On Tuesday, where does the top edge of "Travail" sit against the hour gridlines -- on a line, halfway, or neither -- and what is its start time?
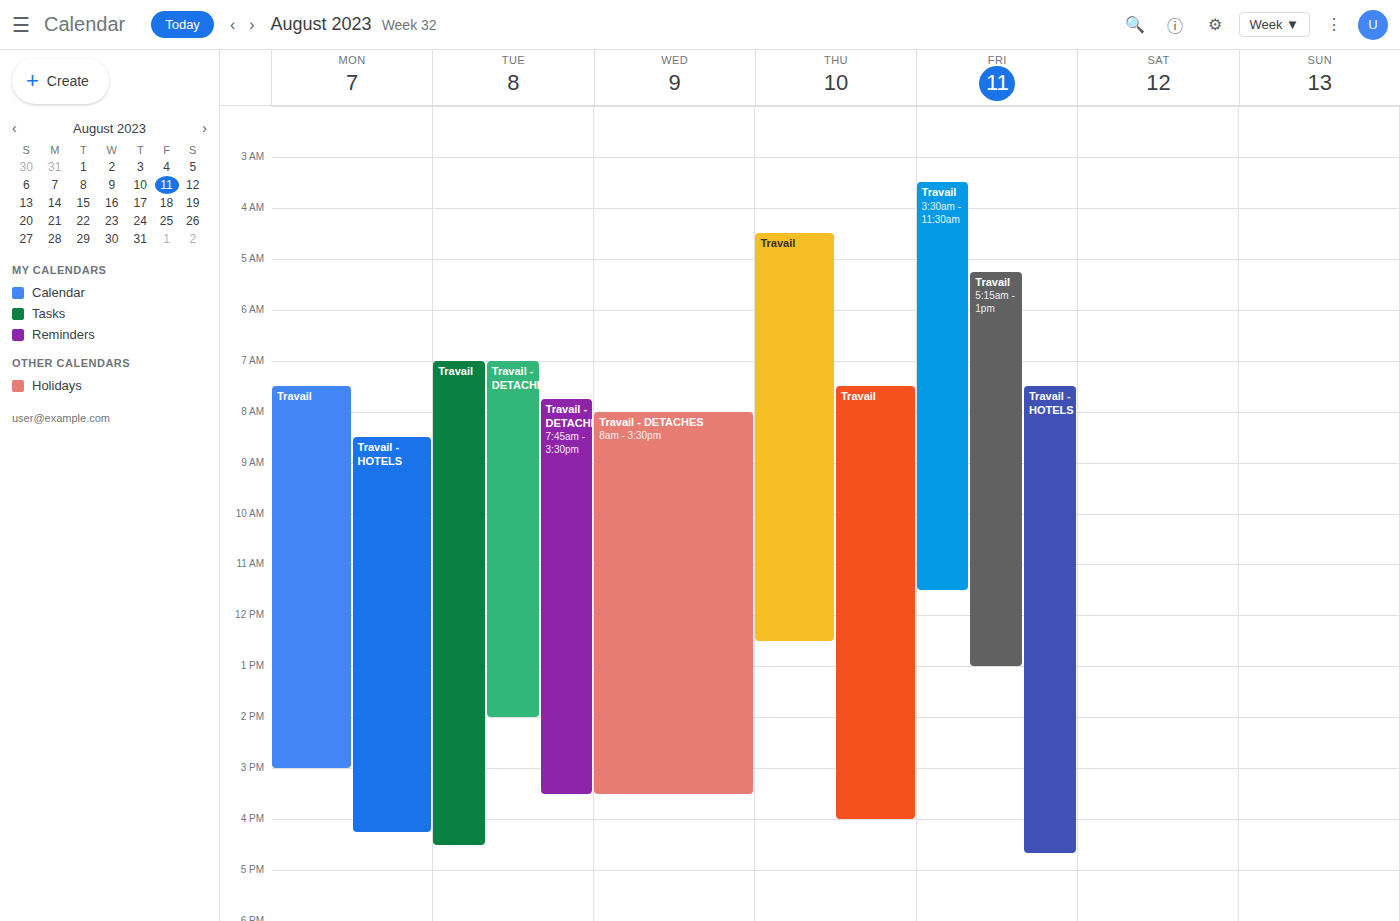
7:00 AM -- exactly on the 7 AM line.